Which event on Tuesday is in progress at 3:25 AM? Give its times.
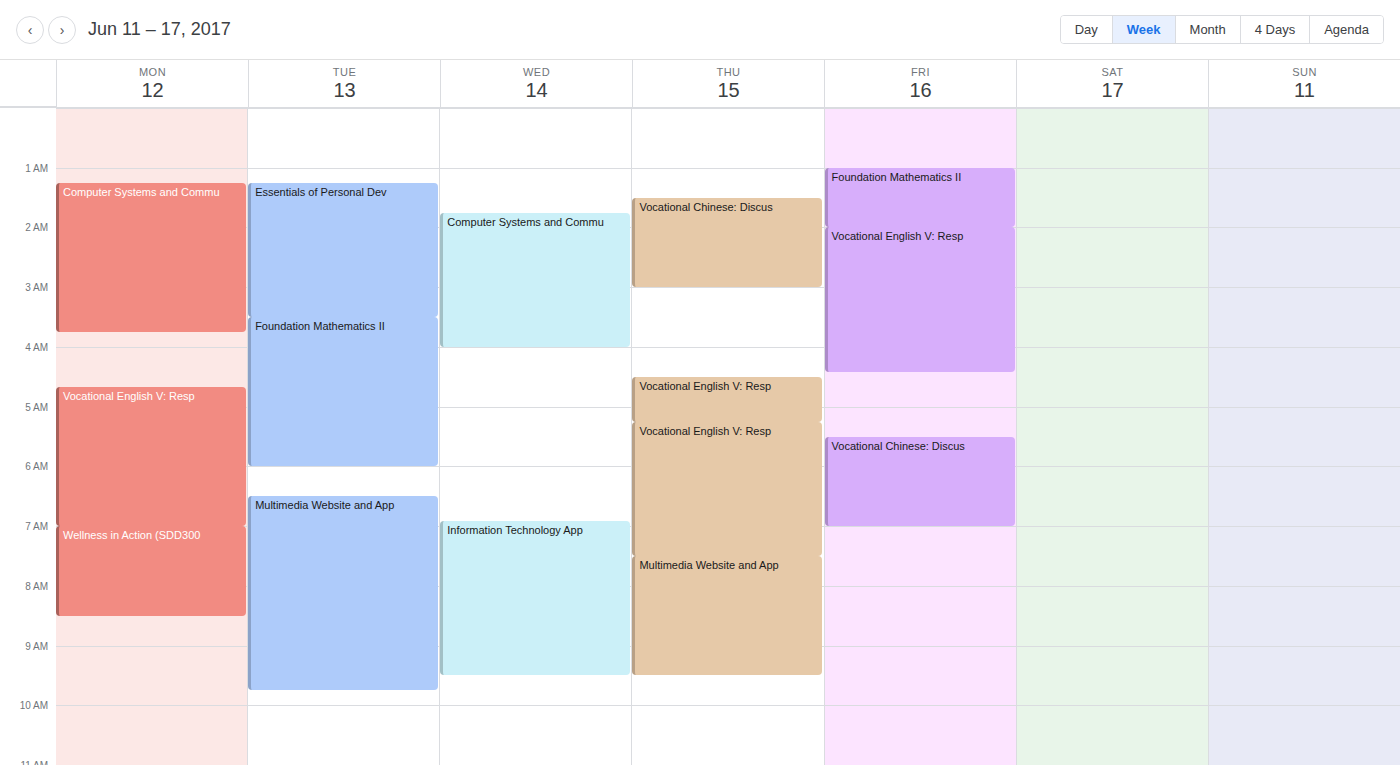
"Essentials of Personal Dev", 1:15 AM to 3:30 AM